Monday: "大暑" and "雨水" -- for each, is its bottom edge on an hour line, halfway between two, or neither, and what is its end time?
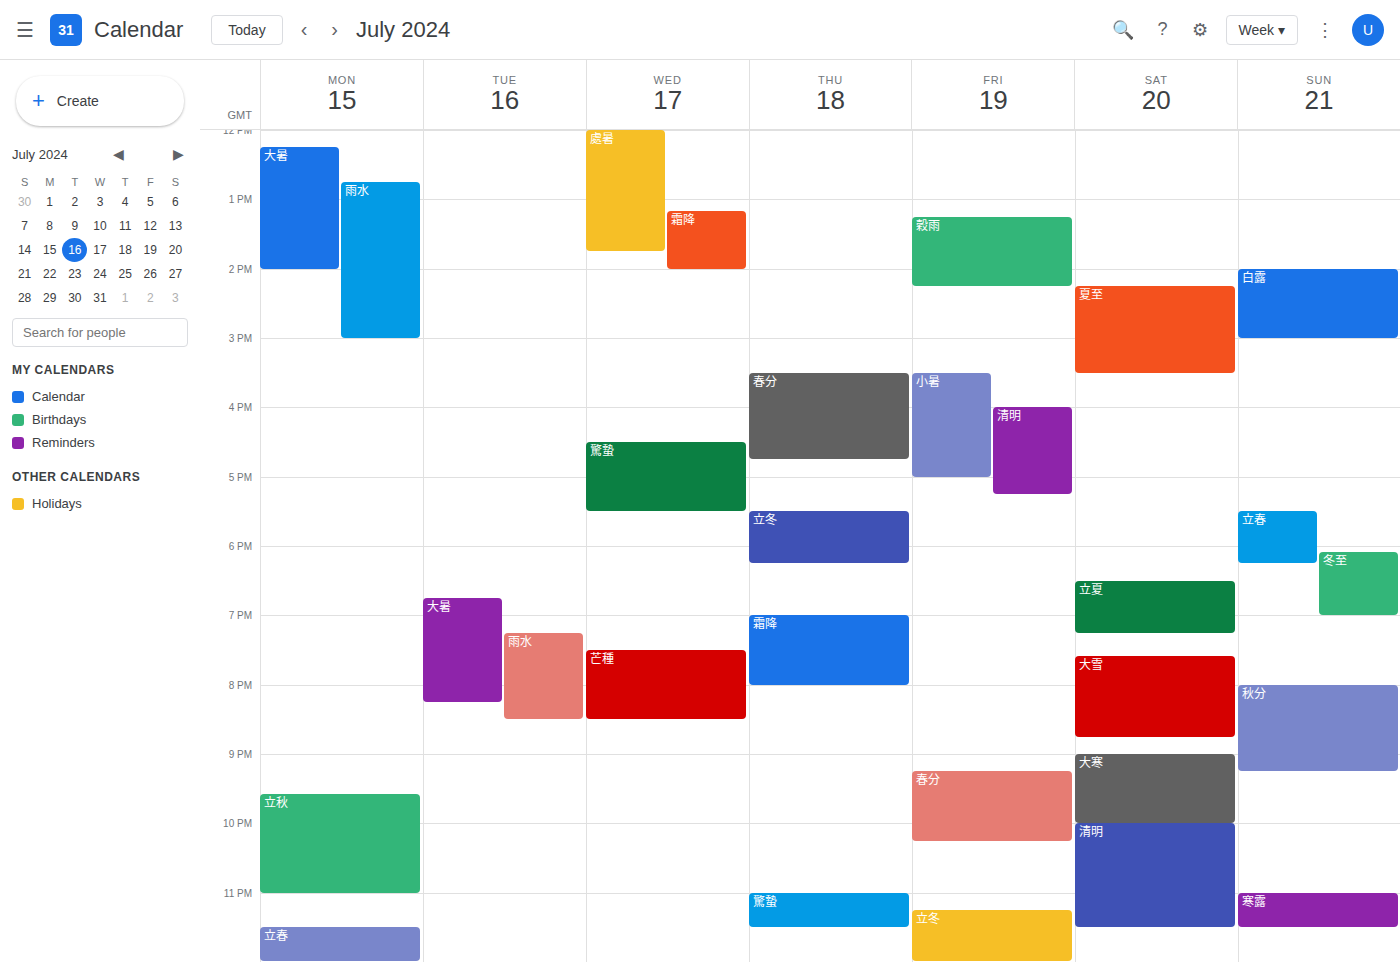
"大暑": 2:00 PM, exactly on the 2 PM line. "雨水": 3:00 PM, exactly on the 3 PM line.